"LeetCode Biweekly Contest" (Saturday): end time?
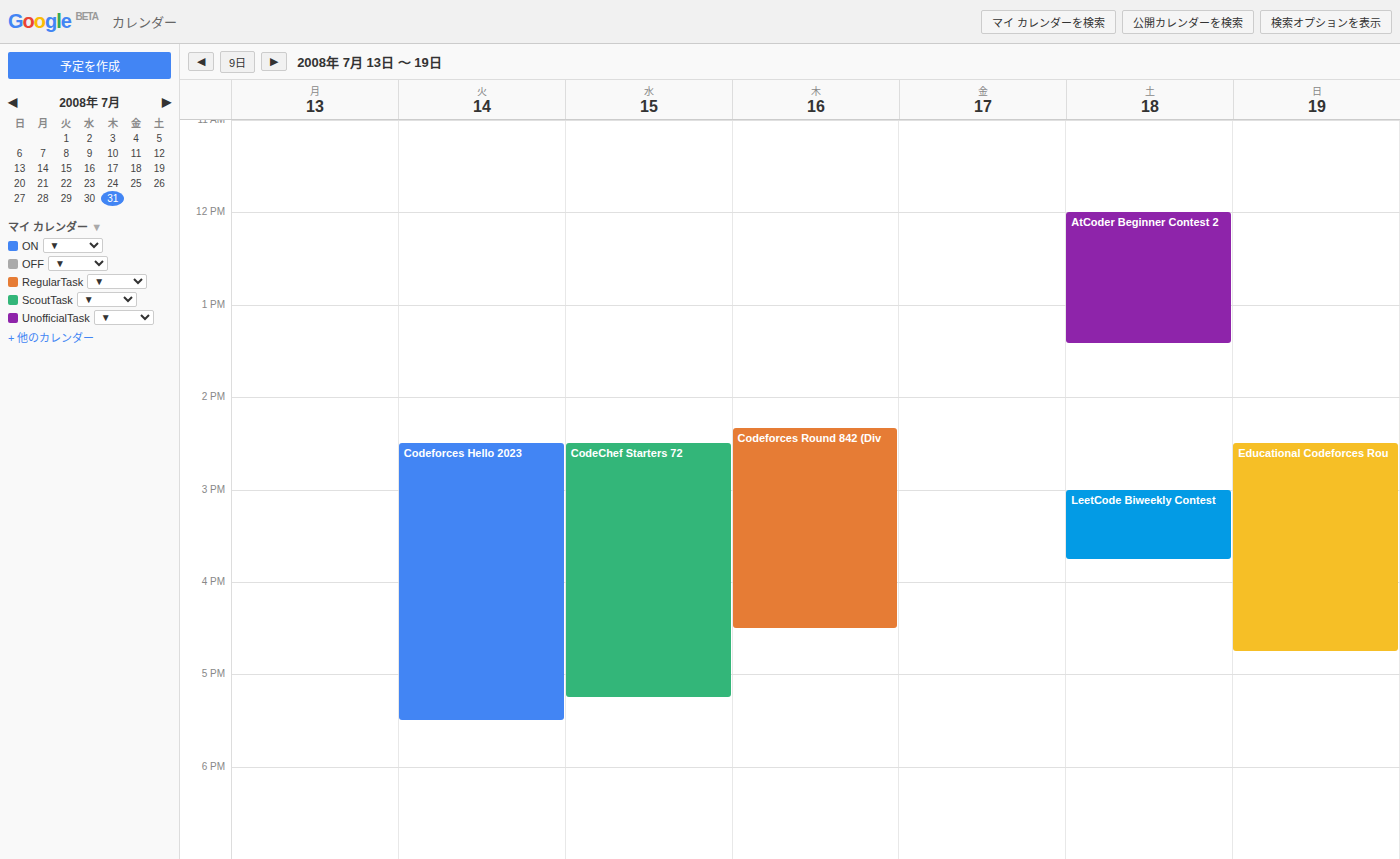
3:45 PM